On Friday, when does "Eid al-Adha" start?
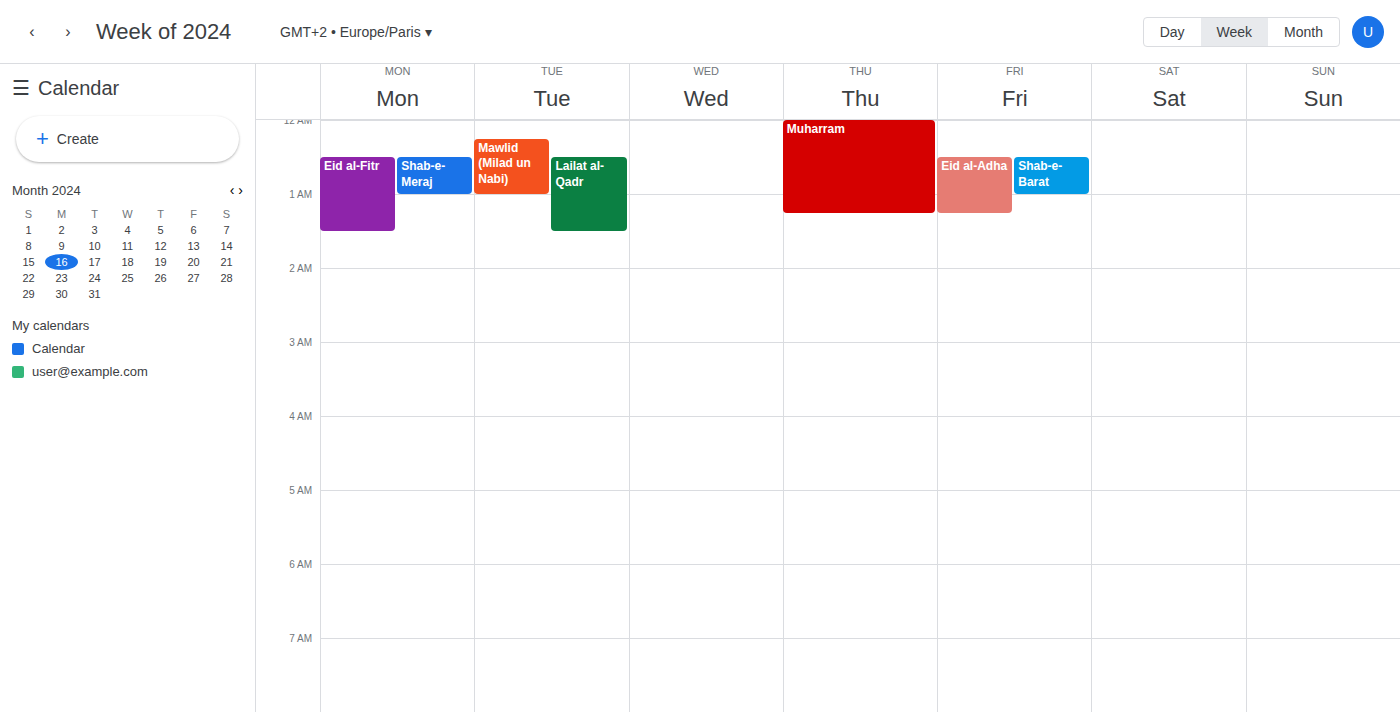
12:30 AM